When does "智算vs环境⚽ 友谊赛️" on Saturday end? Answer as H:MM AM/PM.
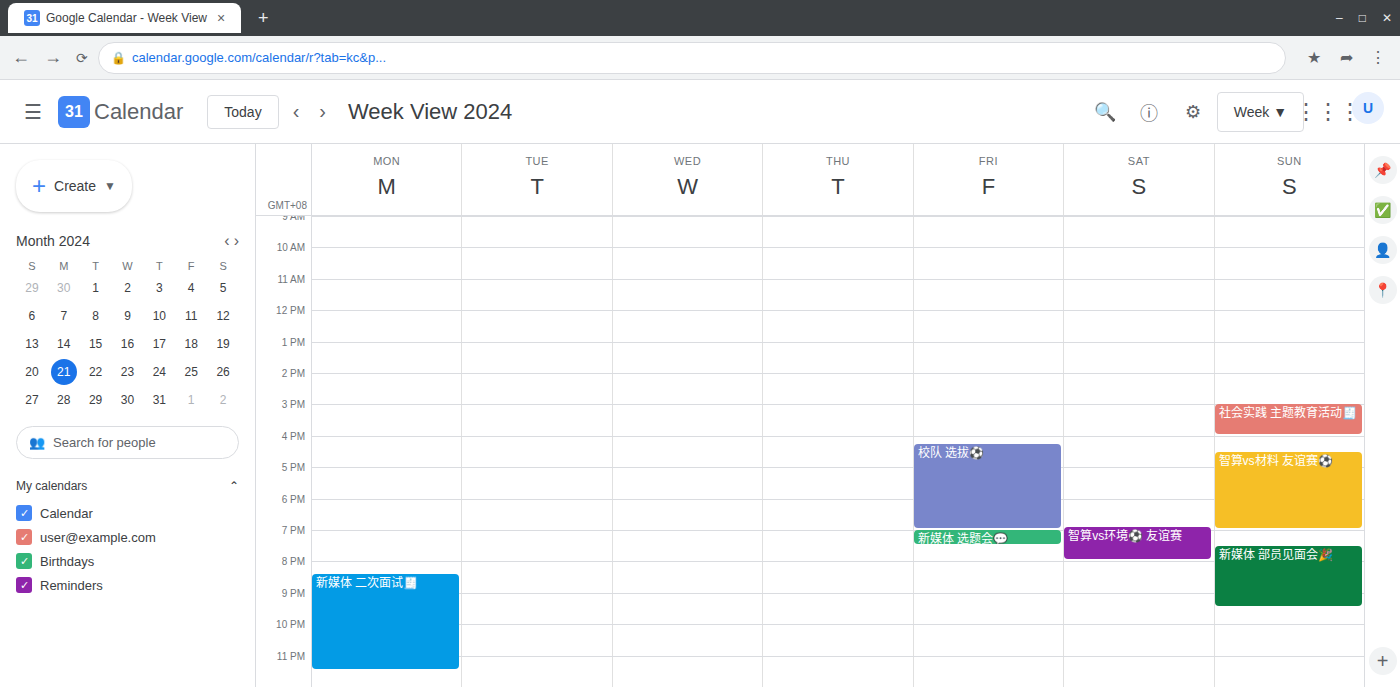
8:00 PM